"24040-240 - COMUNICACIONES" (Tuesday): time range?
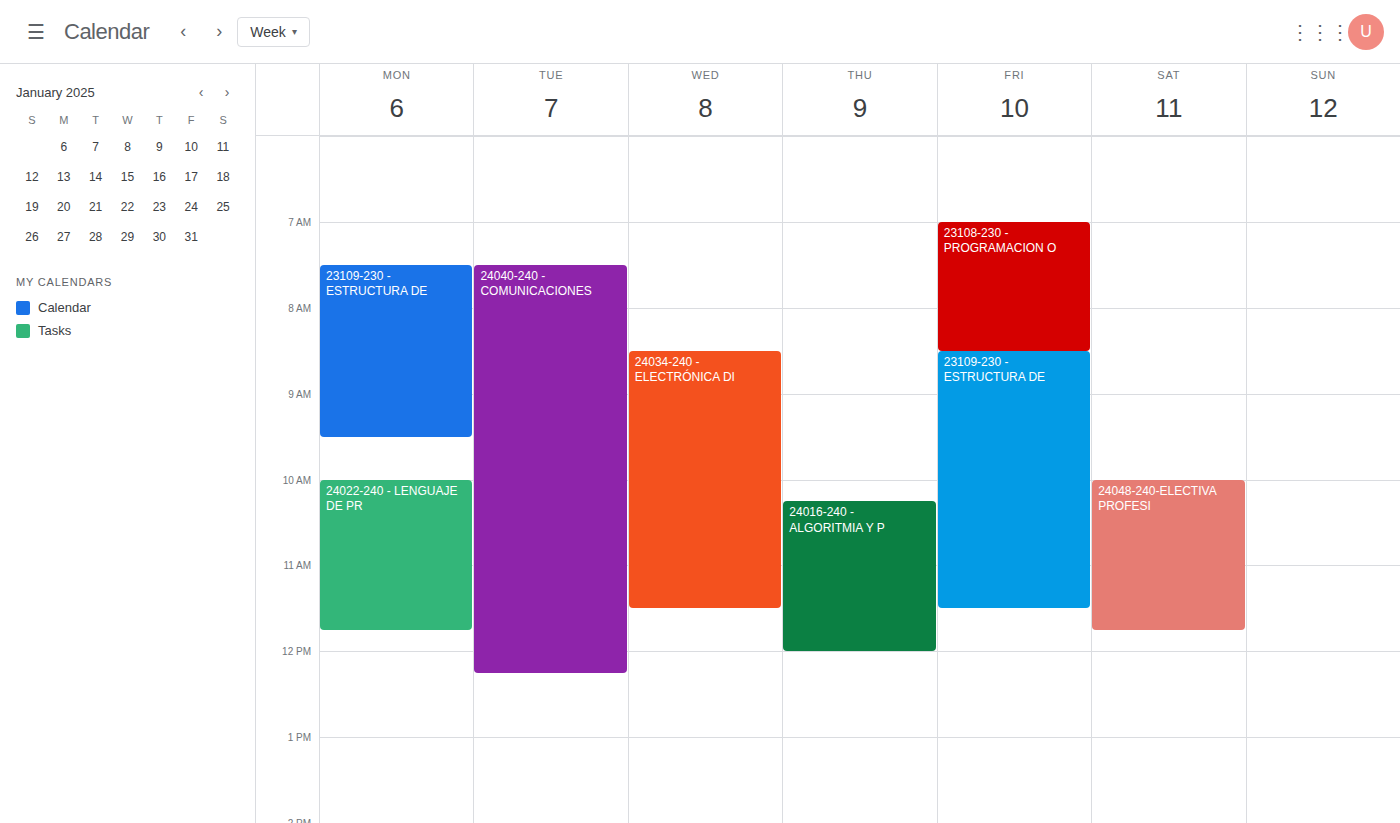
07:30 to 12:15